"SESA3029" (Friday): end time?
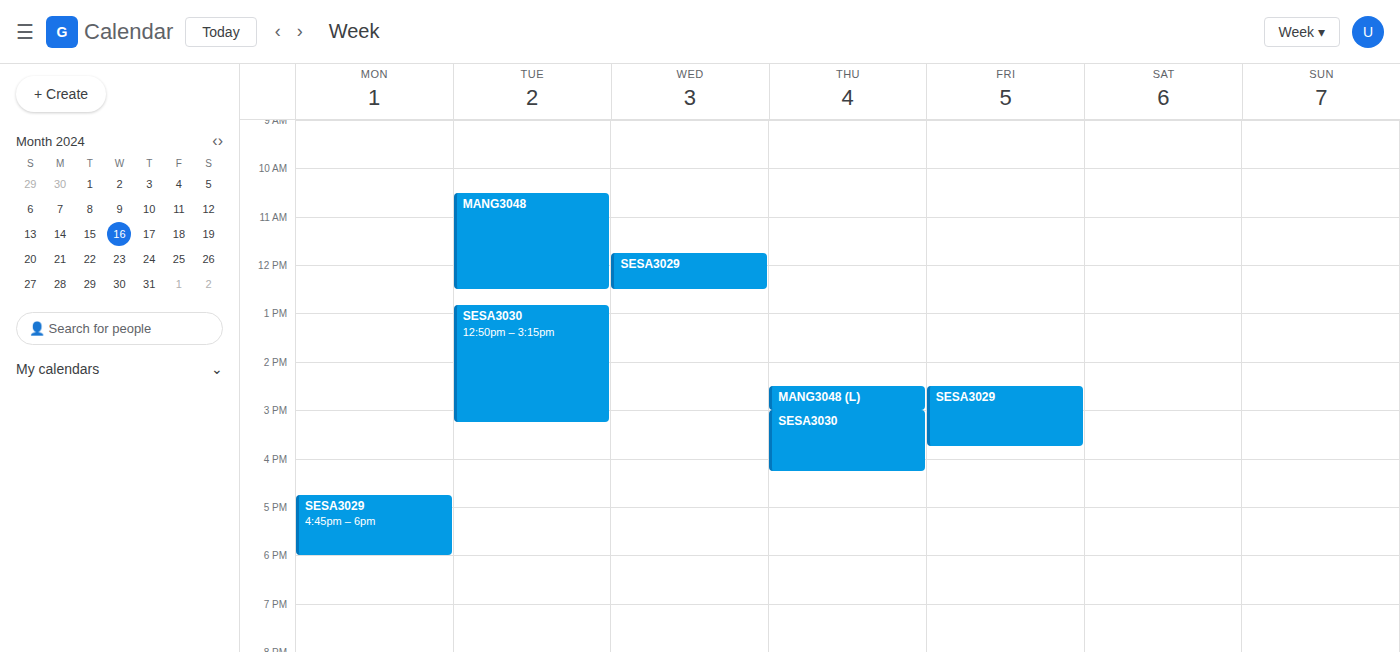
3:45 PM